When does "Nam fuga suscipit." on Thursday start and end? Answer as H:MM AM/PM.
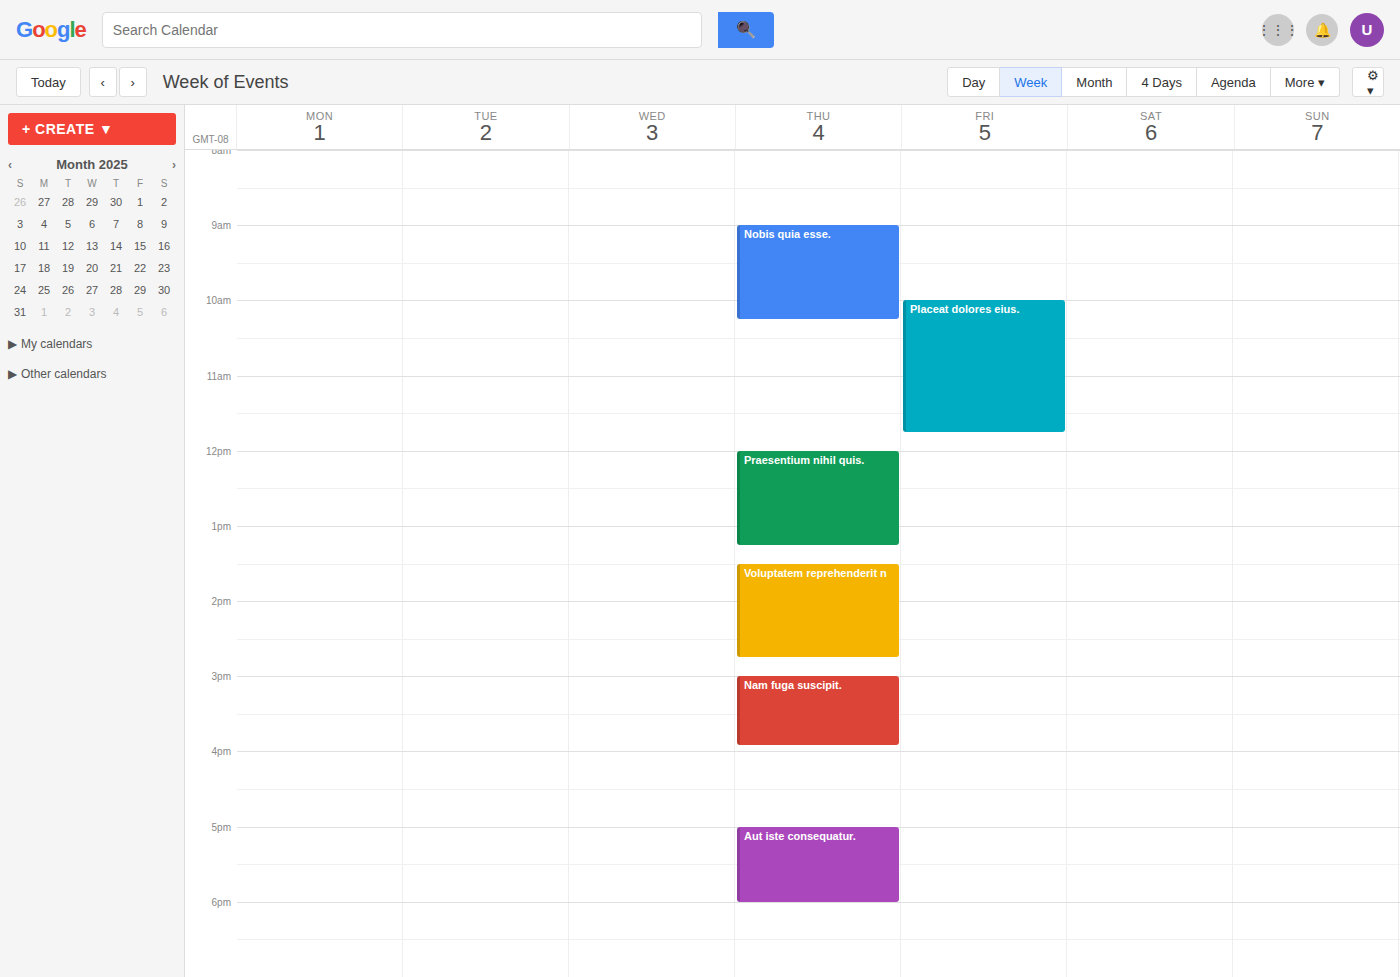
3:00 PM to 3:55 PM